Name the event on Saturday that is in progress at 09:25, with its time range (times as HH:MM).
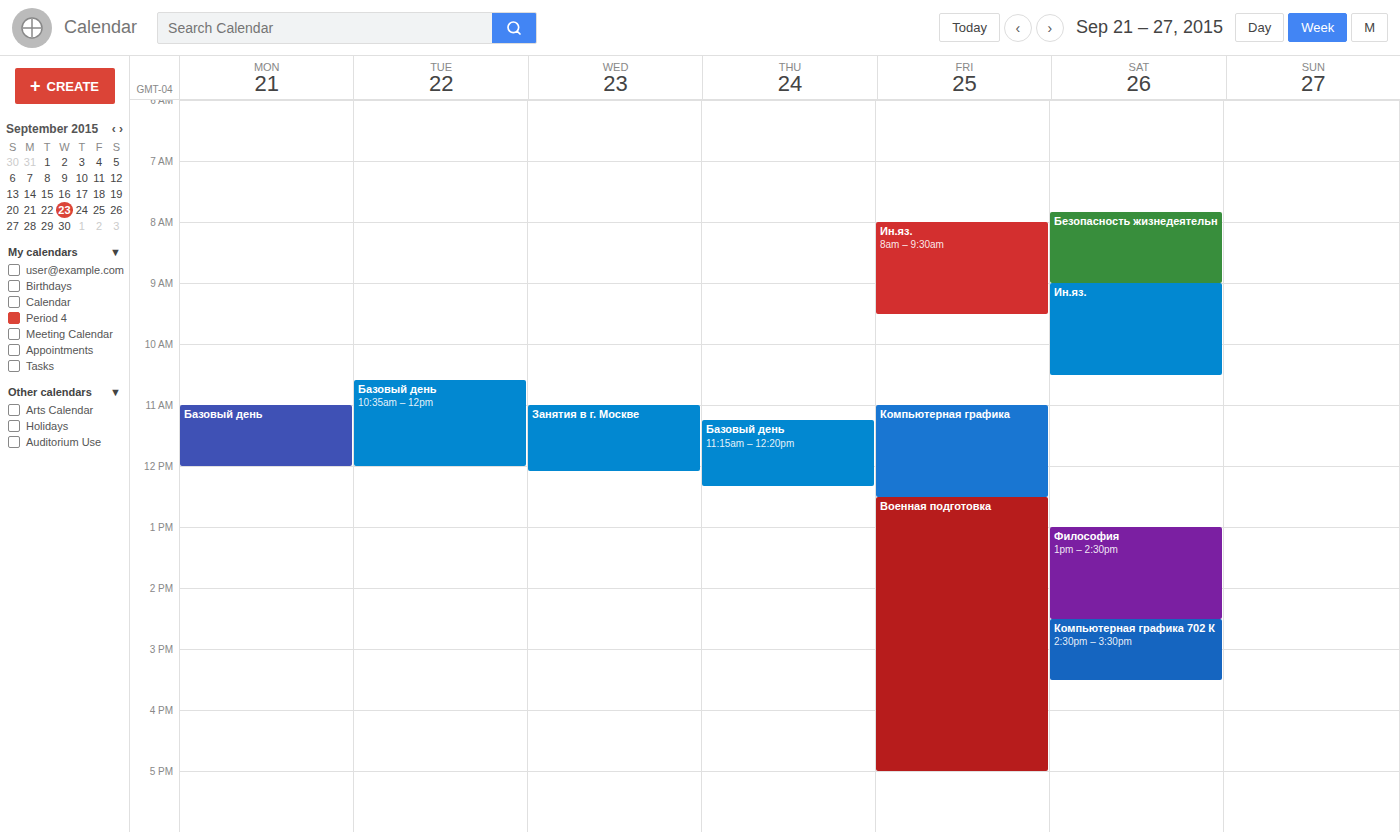
"Ин.яз.", 09:00 to 10:30